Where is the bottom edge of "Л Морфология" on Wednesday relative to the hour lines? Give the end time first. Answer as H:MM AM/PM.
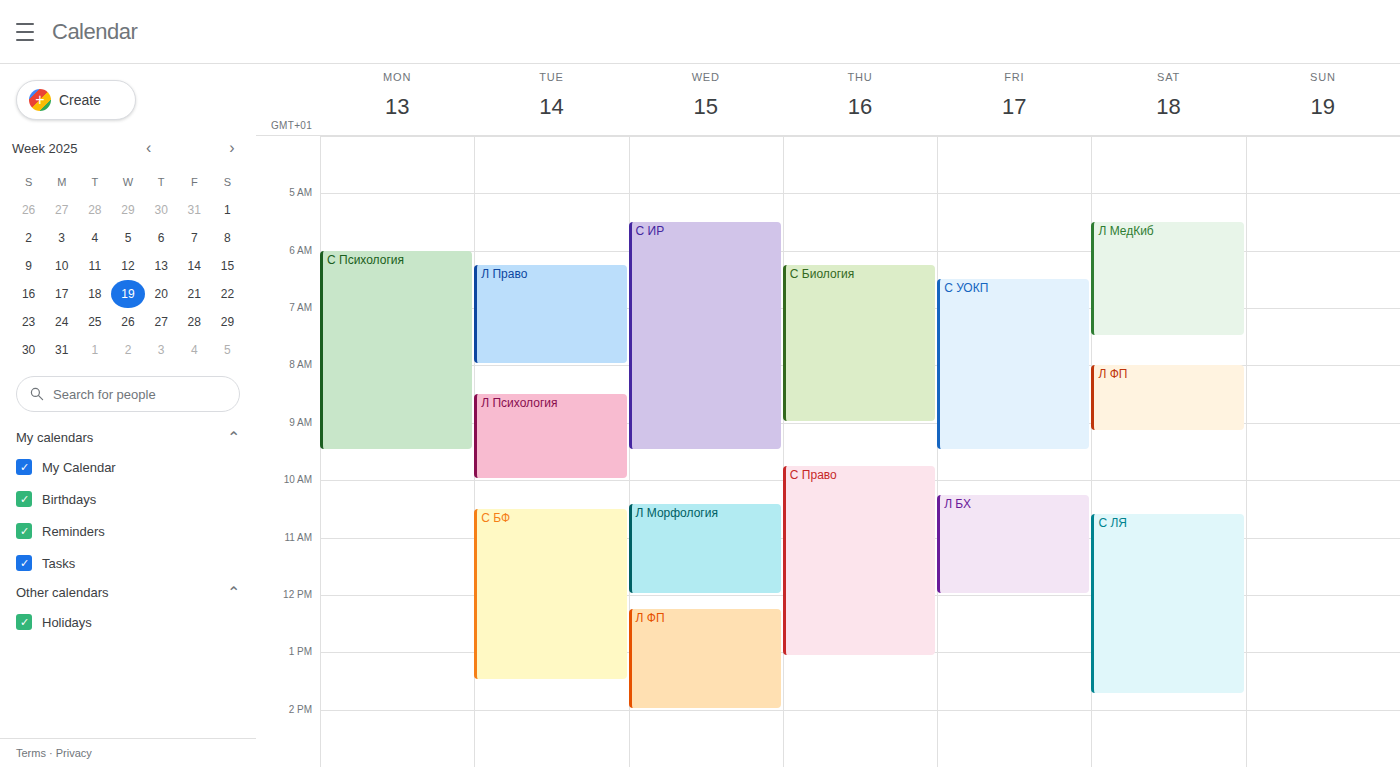
12:00 PM -- exactly on the 12 PM line.